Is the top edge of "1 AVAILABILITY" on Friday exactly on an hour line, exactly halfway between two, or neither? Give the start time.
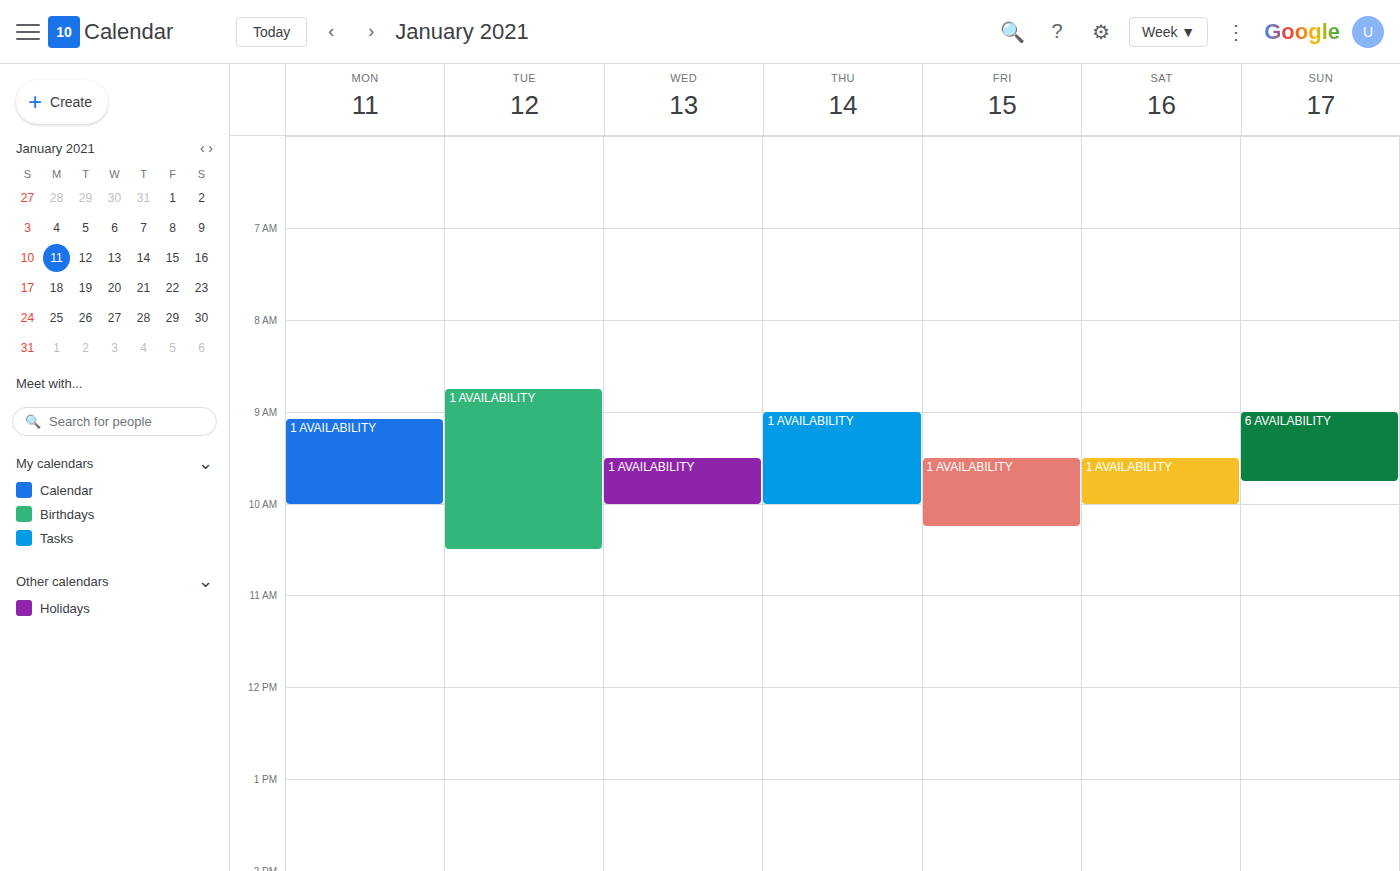
9:30 AM -- halfway between the 9 AM and 10 AM lines.